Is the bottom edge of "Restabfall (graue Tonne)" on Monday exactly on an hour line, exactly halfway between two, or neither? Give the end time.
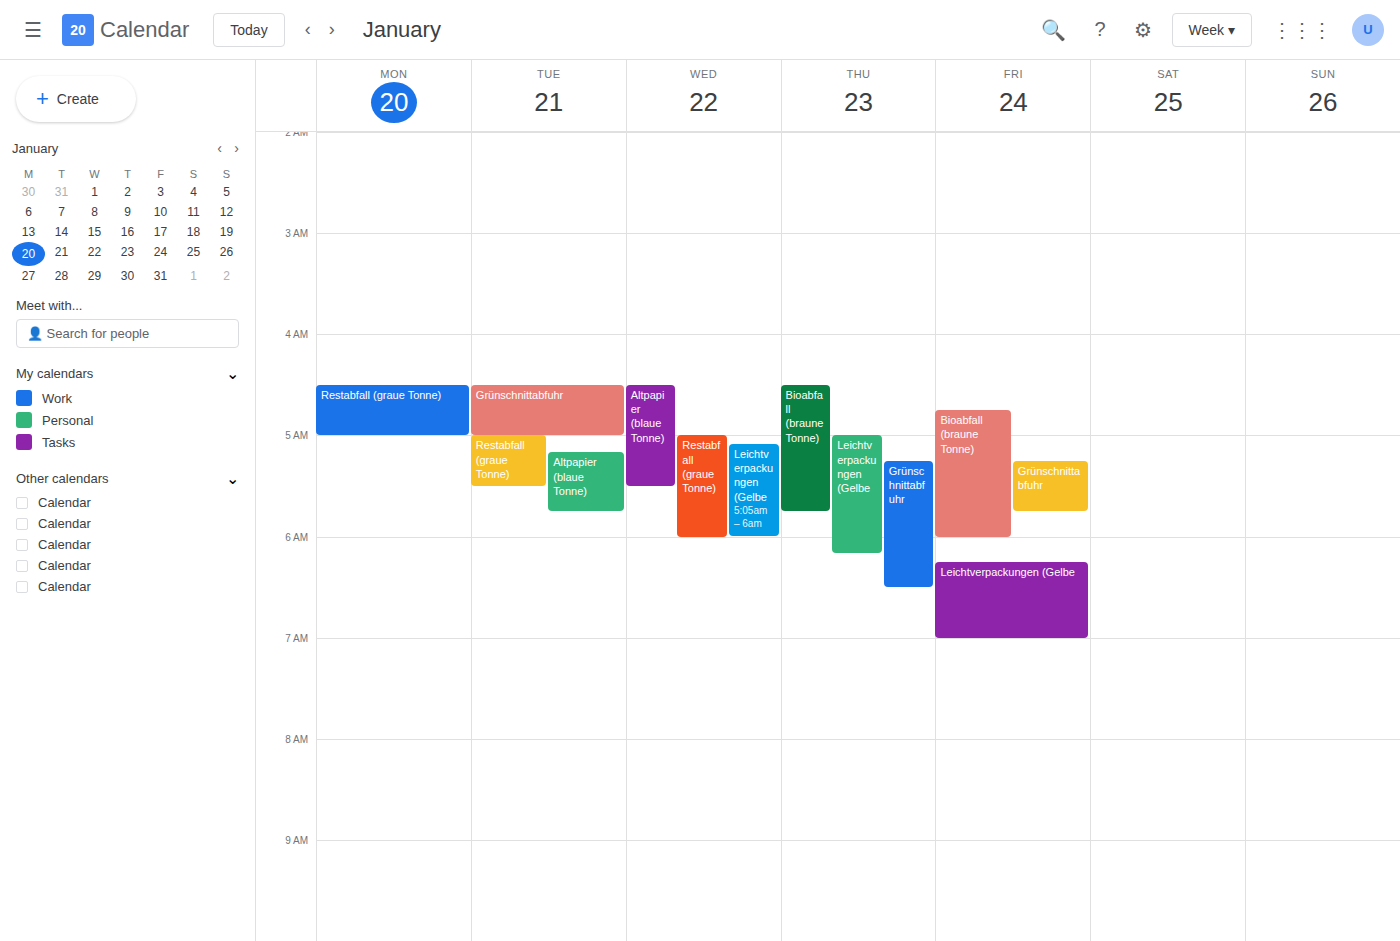
05:00 -- exactly on the 05:00 line.